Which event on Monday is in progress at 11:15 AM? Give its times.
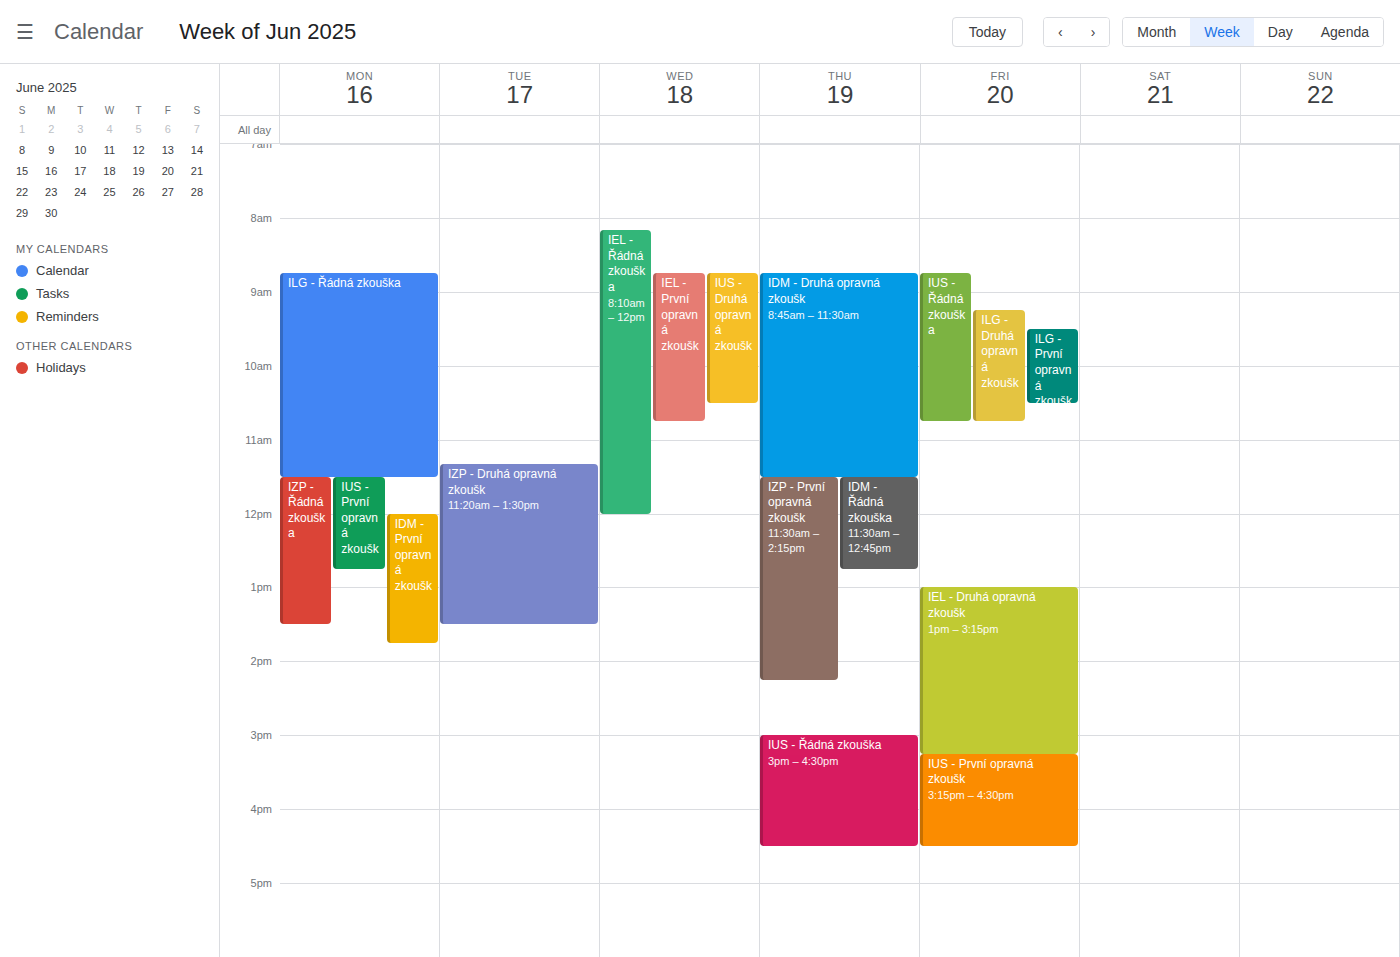
"ILG - Řádná zkouška", 8:45 AM to 11:30 AM